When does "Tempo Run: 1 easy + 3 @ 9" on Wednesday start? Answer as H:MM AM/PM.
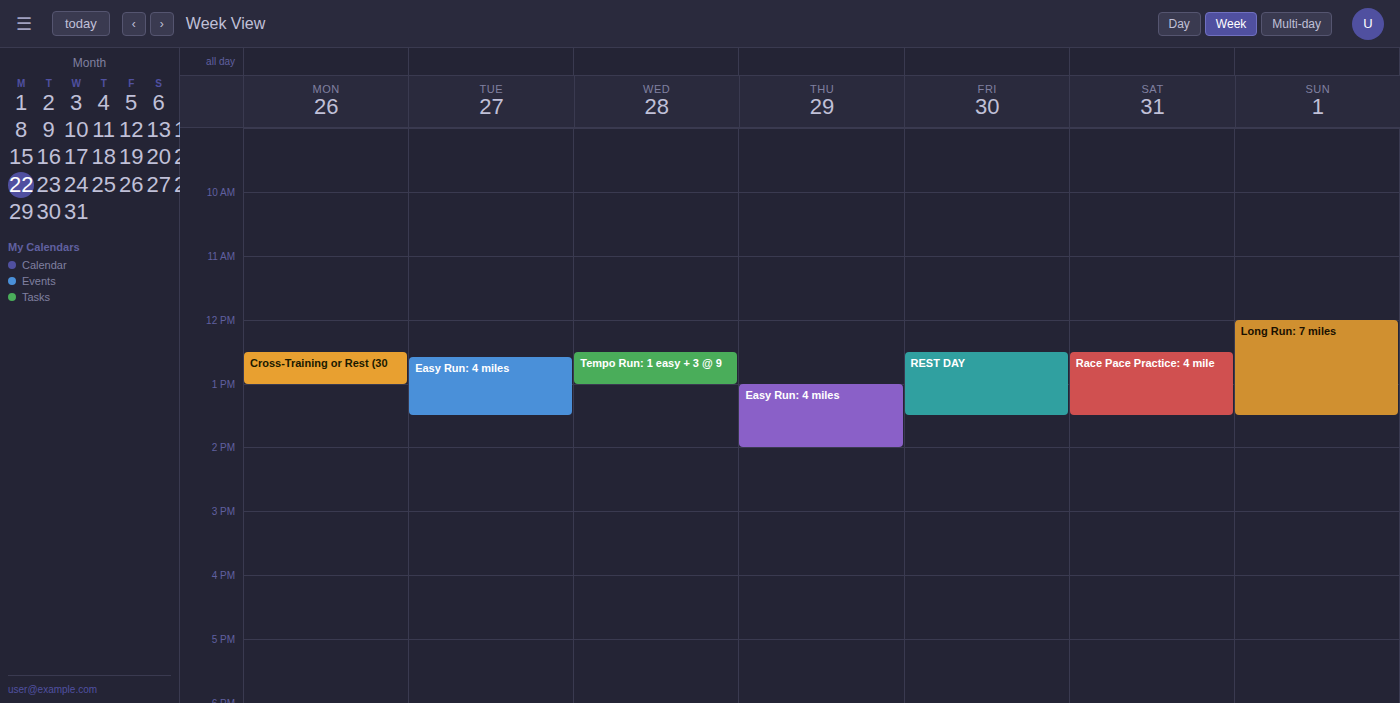
12:30 PM